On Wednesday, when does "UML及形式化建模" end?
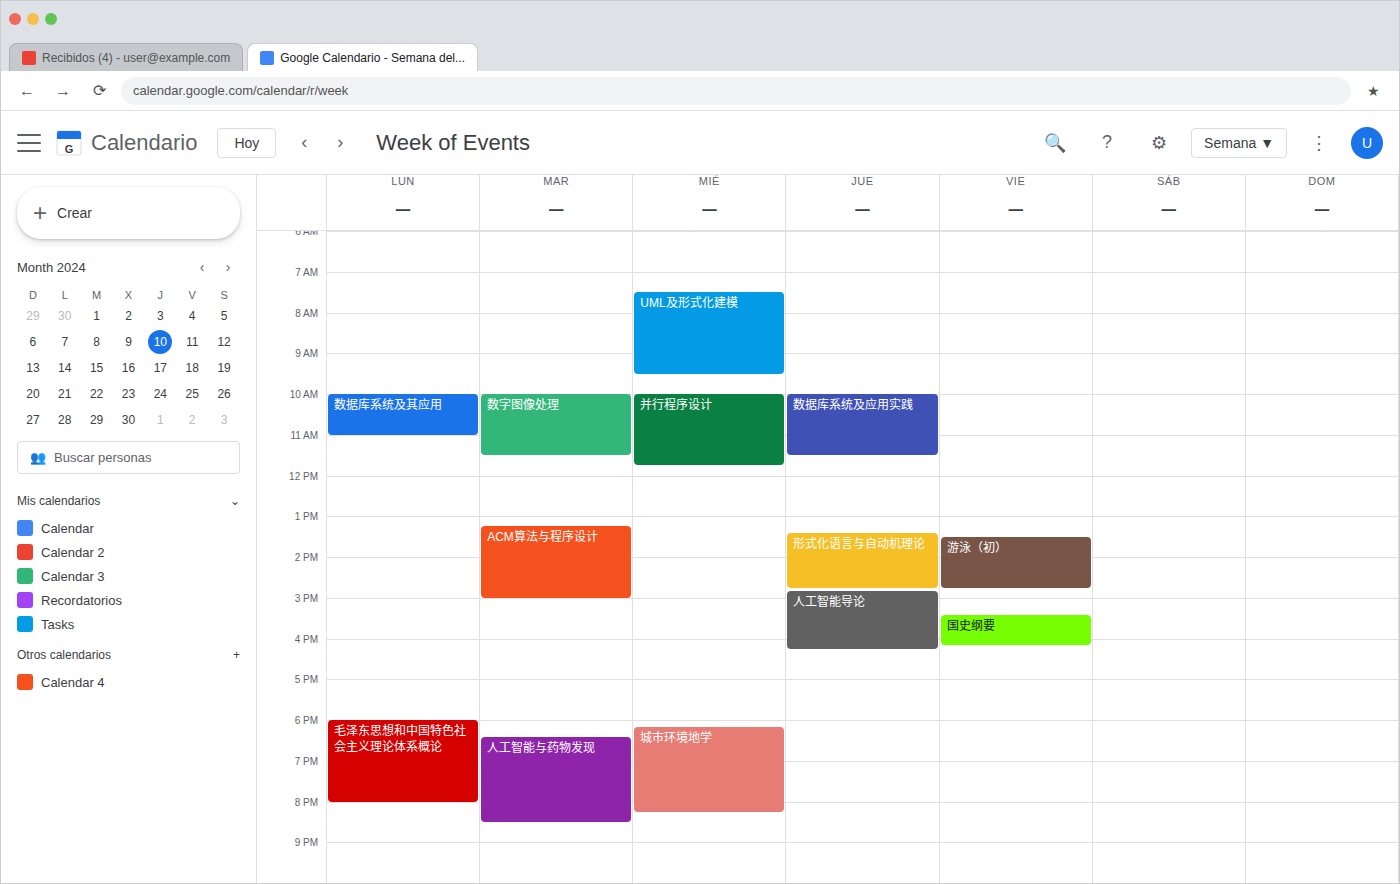
9:30 AM